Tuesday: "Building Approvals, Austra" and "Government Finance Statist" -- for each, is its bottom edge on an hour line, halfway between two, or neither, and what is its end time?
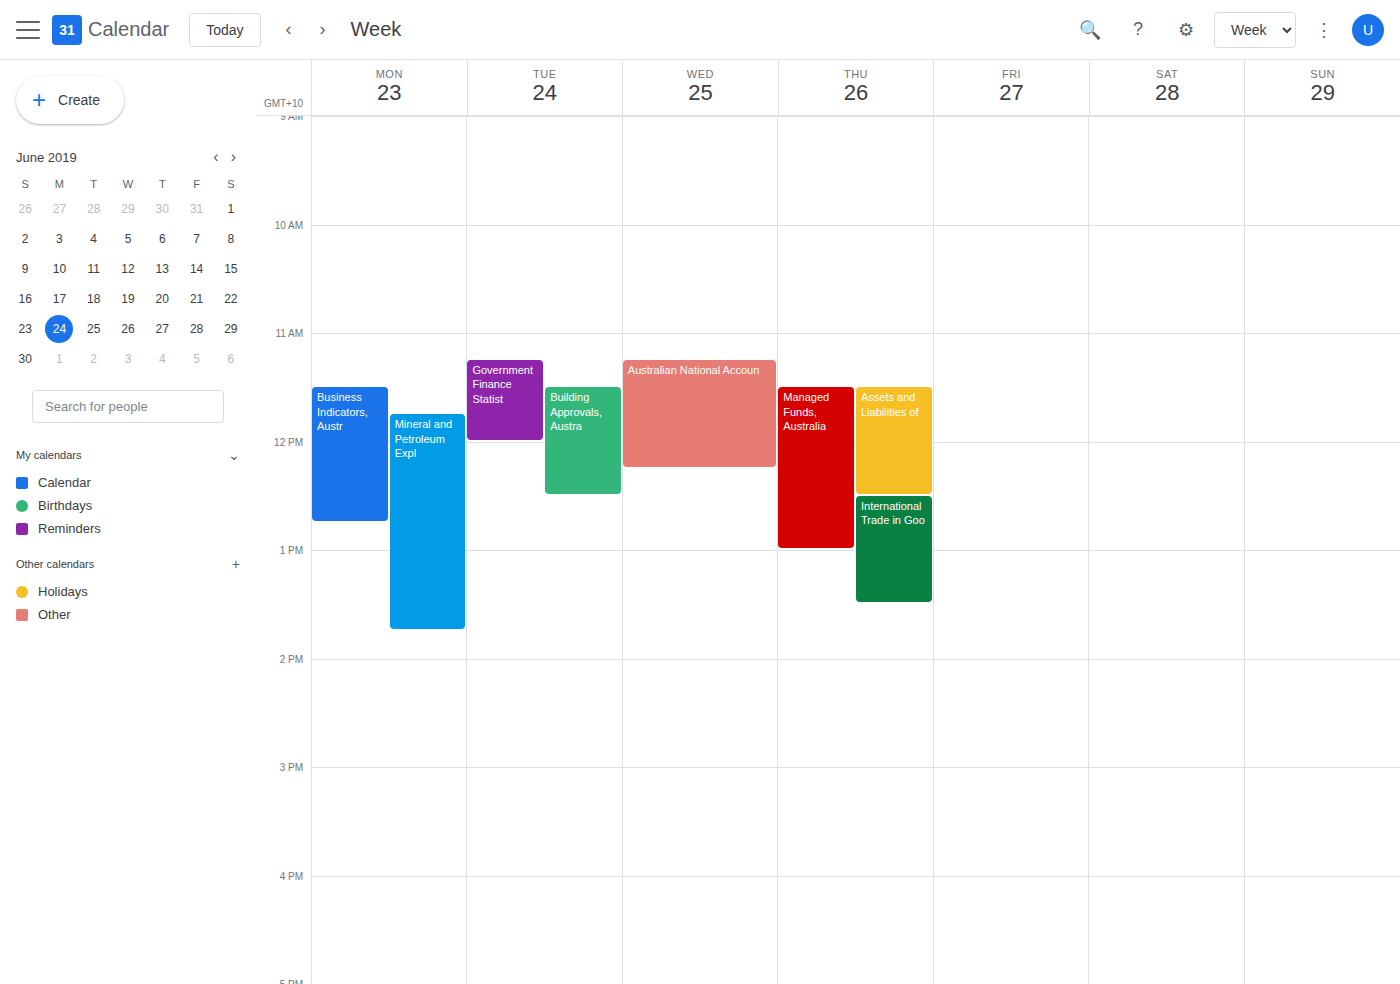
"Building Approvals, Austra": 12:30 PM, halfway between the 12 PM and 1 PM lines. "Government Finance Statist": 12:00 PM, exactly on the 12 PM line.